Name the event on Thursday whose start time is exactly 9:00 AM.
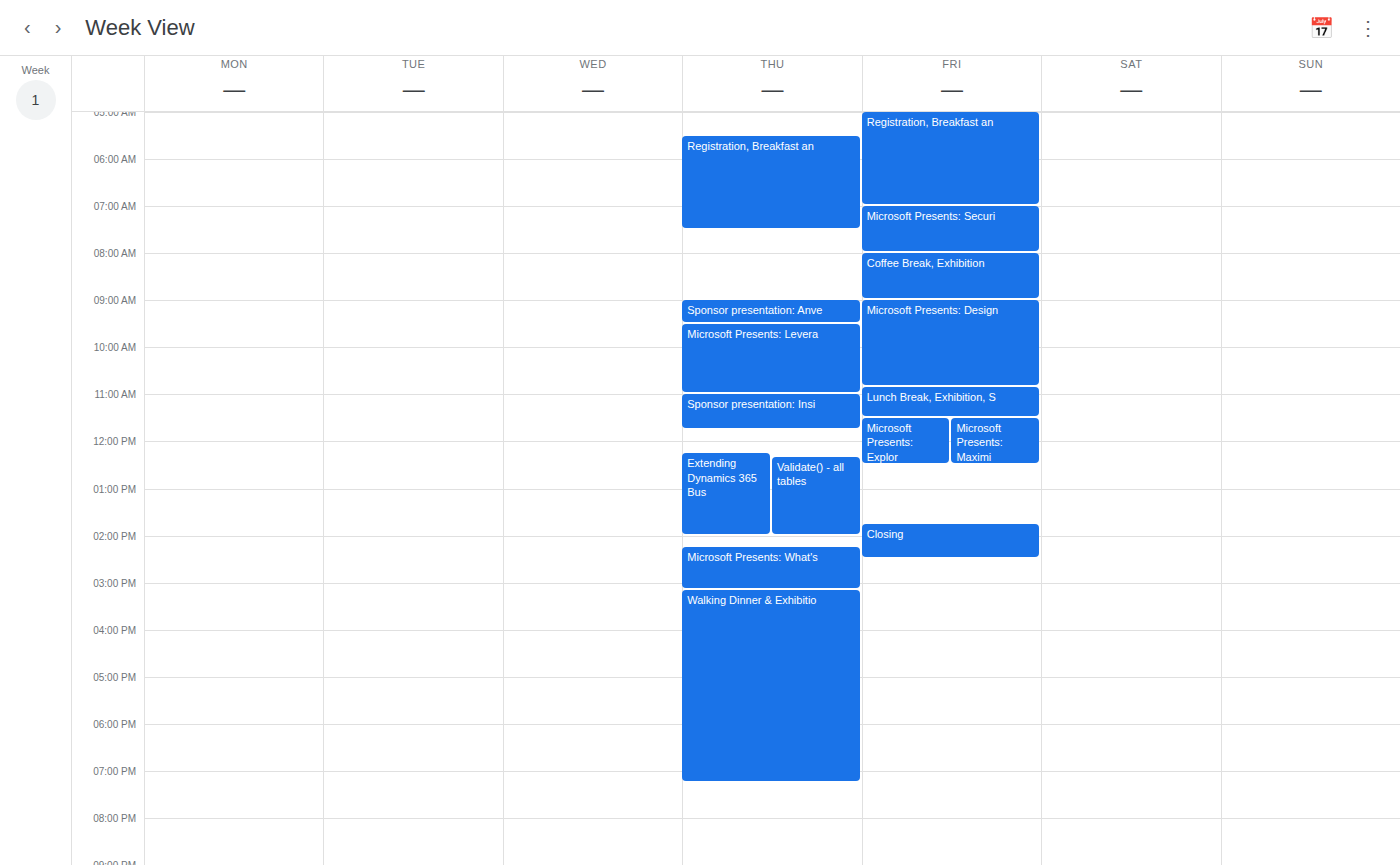
"Sponsor presentation: Anve"